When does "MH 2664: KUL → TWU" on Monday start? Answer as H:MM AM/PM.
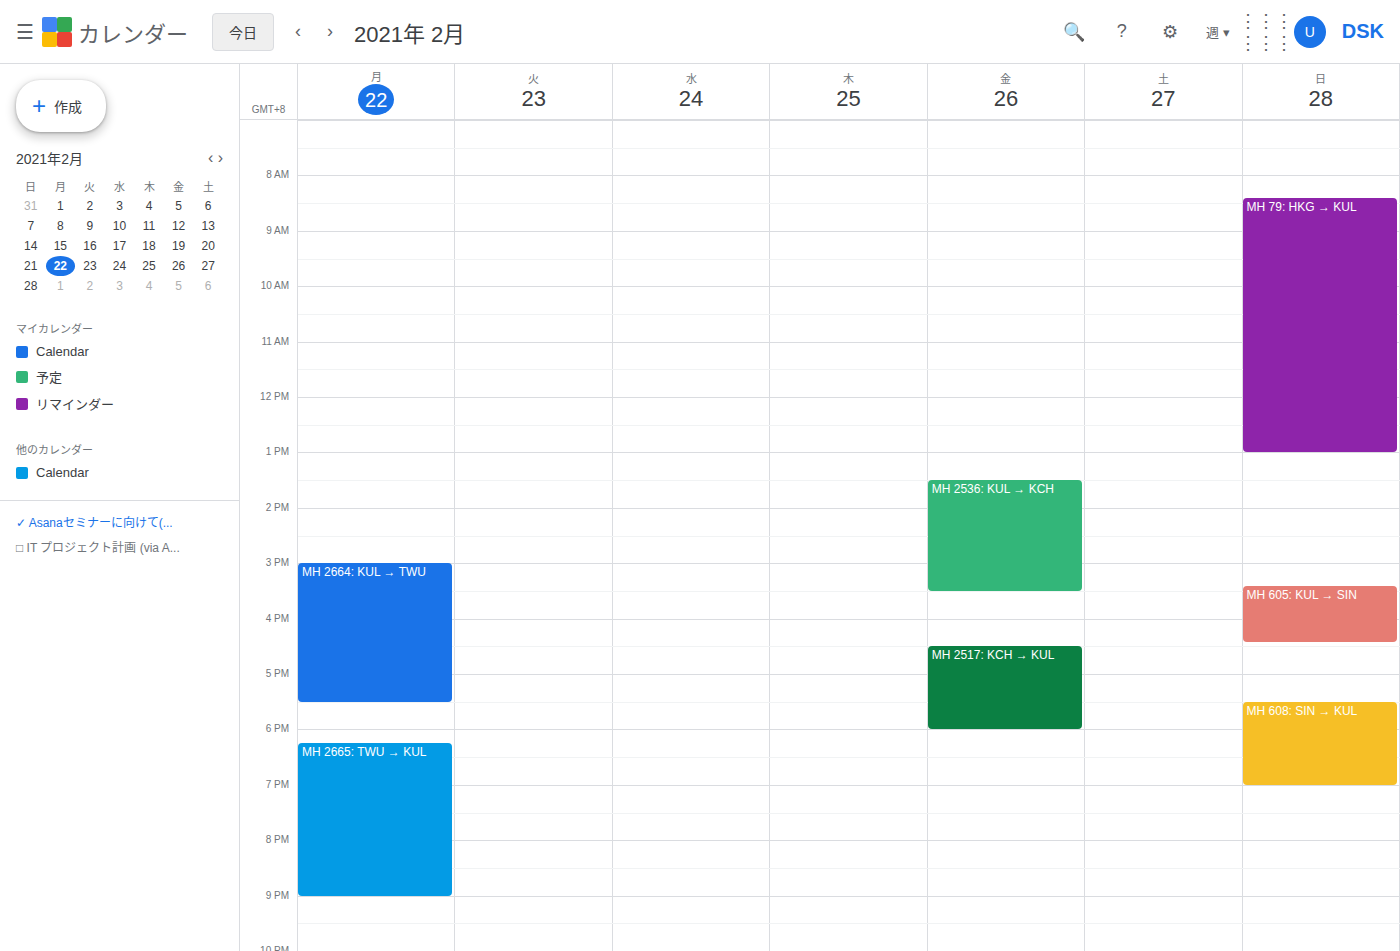
3:00 PM